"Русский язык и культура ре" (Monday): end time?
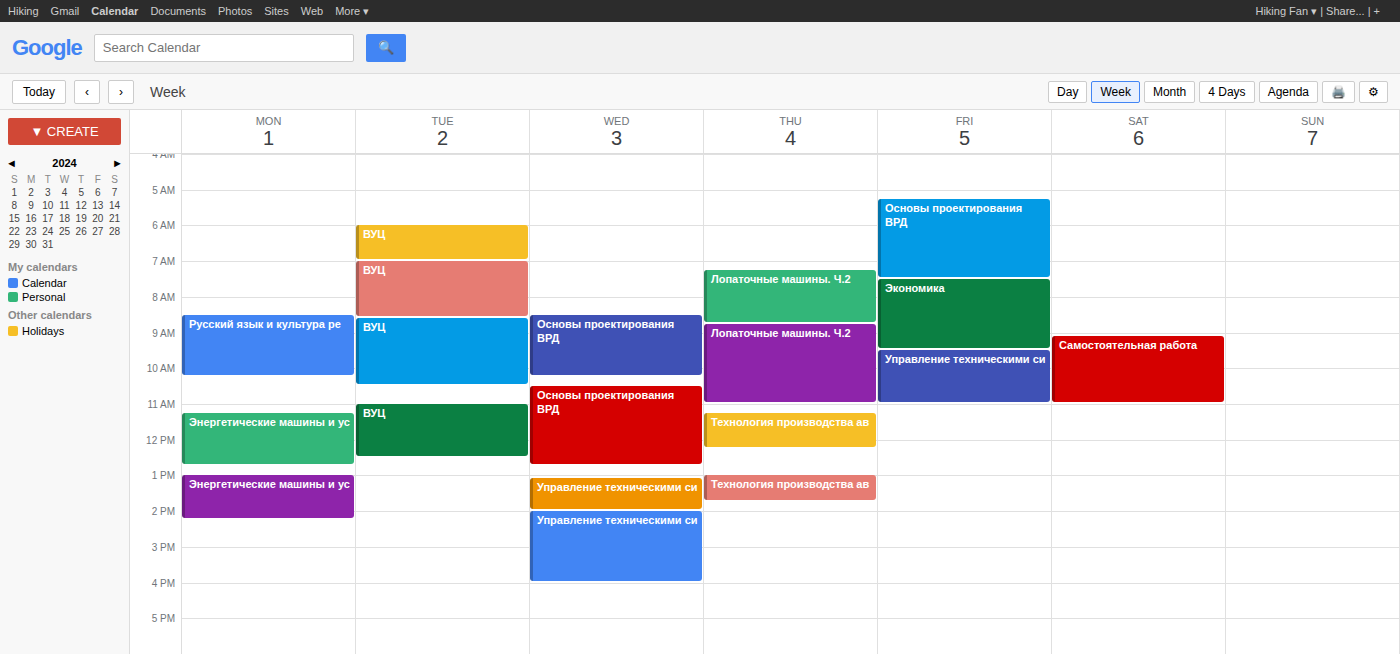
10:15 AM